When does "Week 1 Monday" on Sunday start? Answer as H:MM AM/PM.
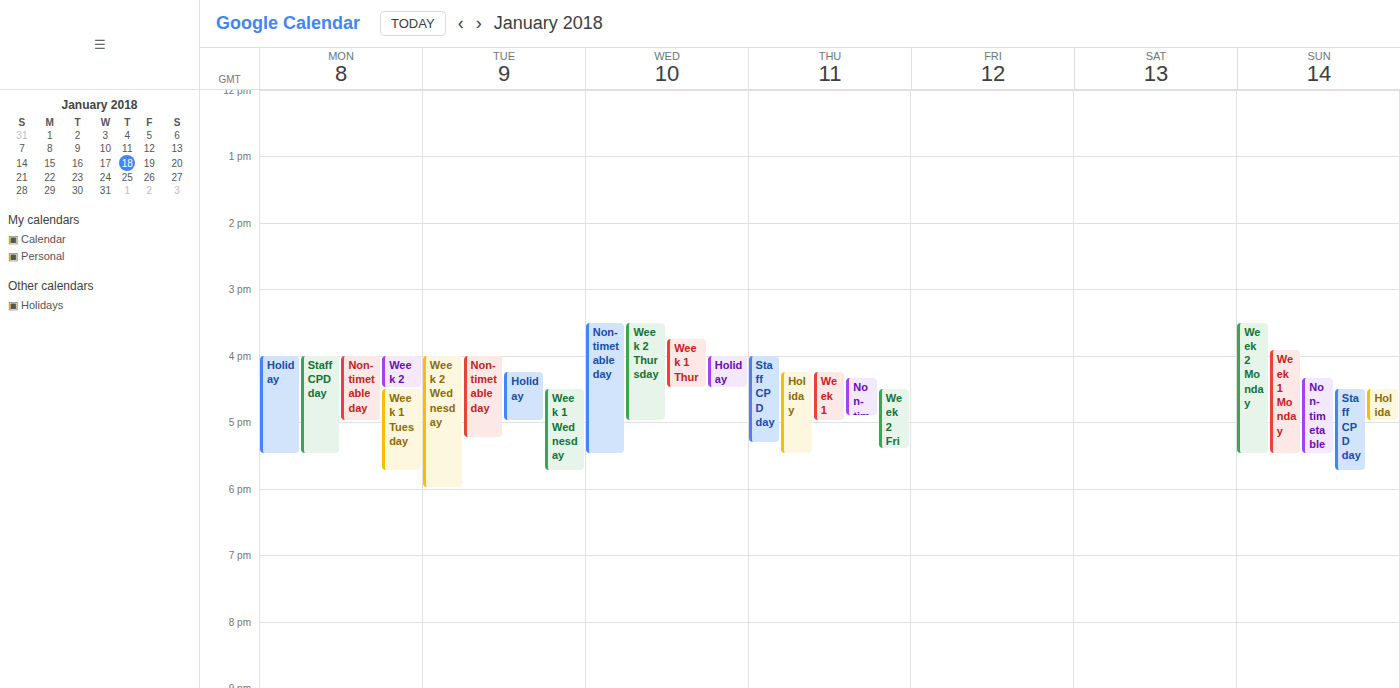
3:55 PM